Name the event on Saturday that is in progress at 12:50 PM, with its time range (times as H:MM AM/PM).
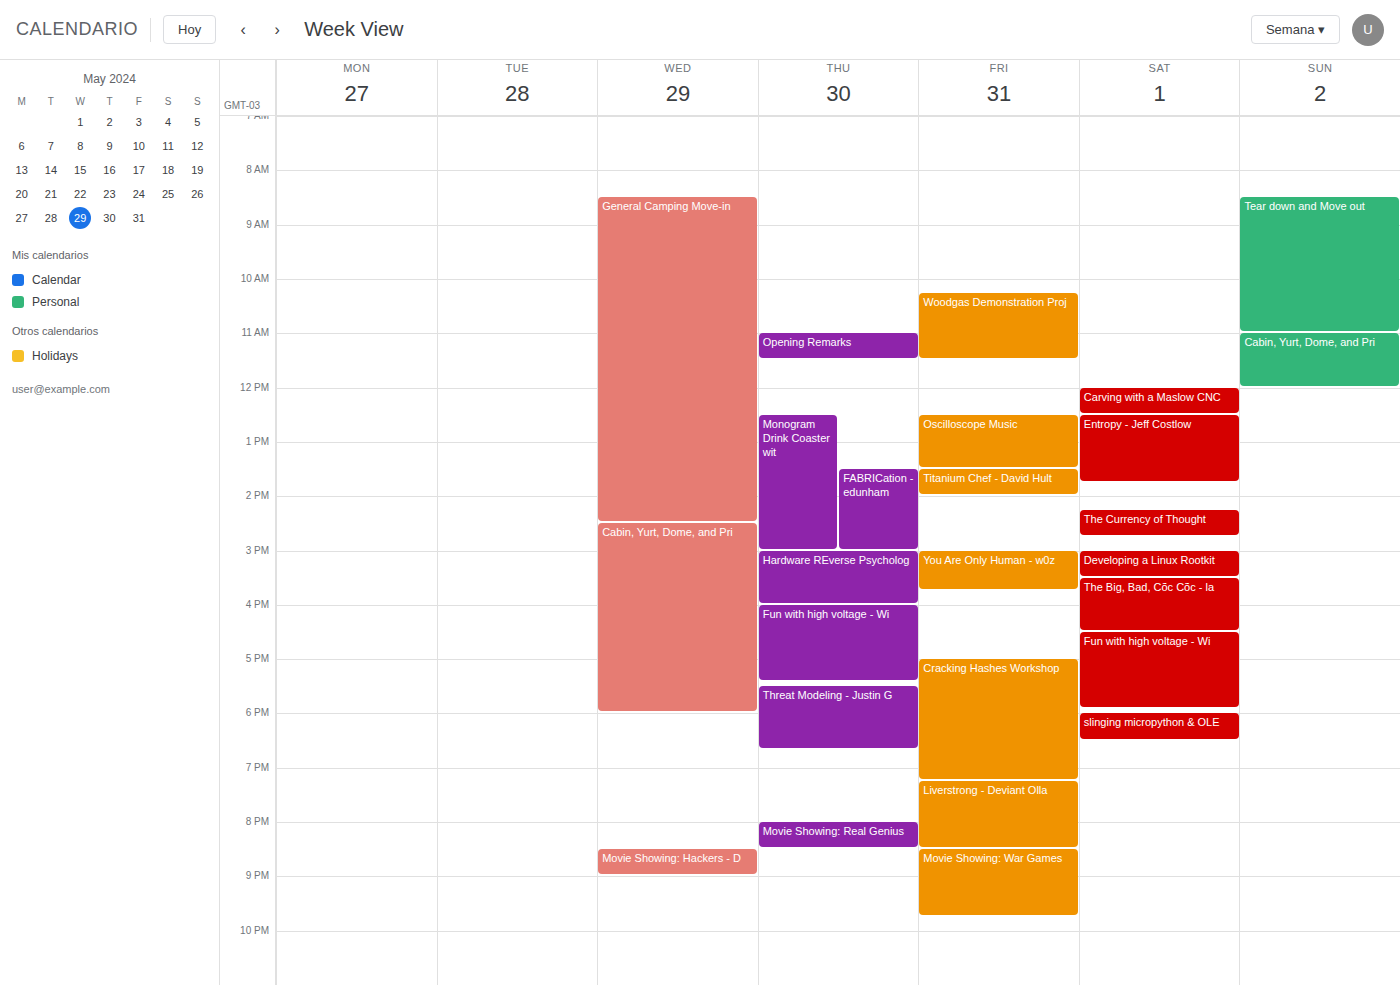
"Entropy - Jeff Costlow", 12:30 PM to 1:45 PM